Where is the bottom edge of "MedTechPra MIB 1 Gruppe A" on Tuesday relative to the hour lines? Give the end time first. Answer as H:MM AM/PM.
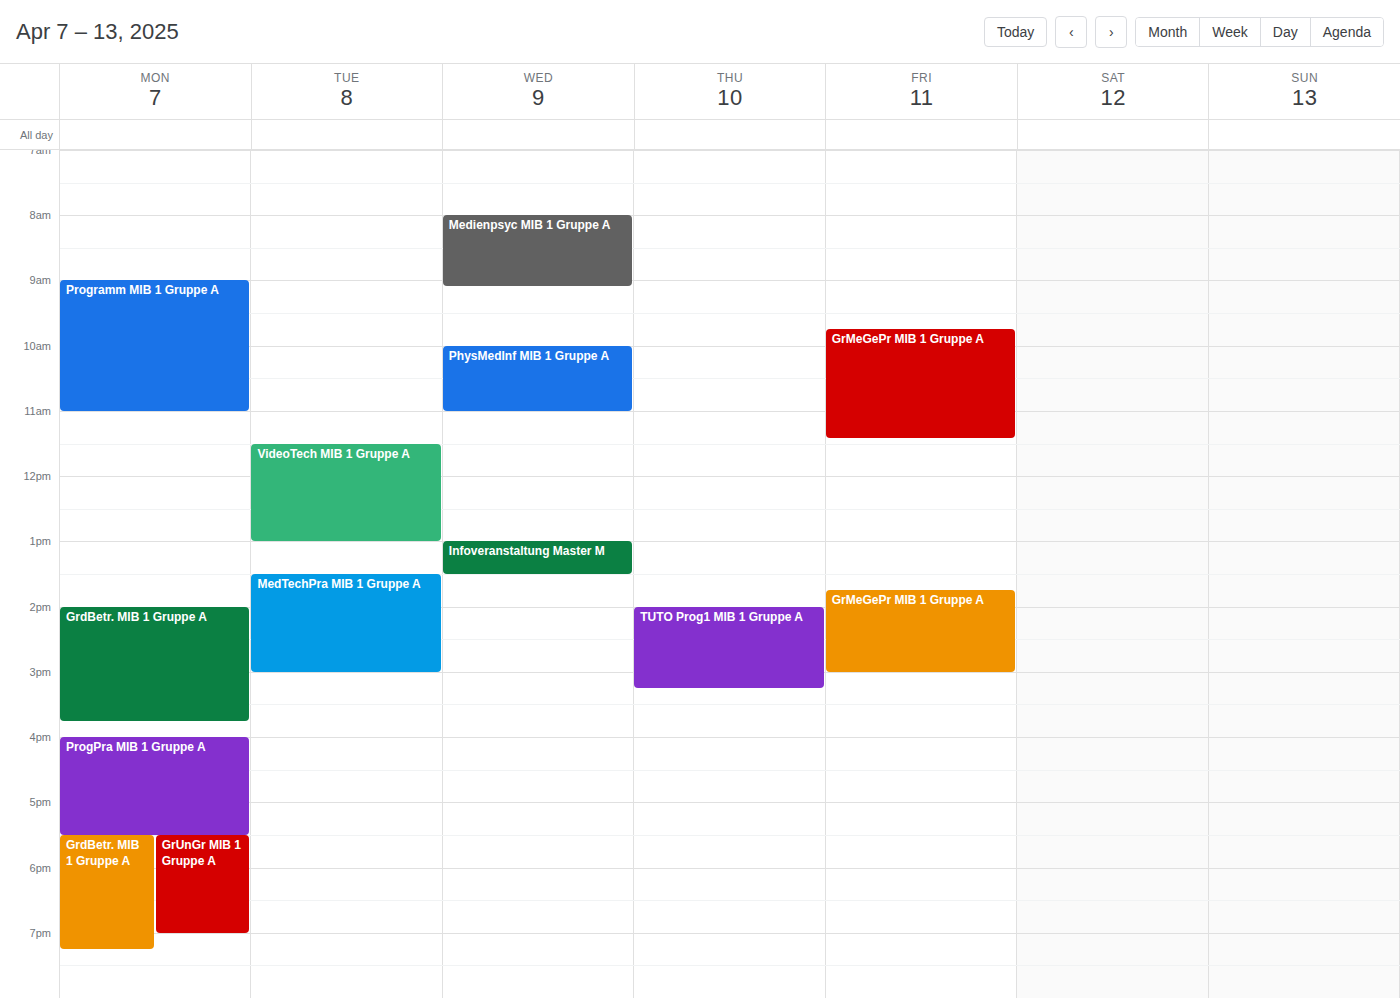
3:00 PM -- exactly on the 3 PM line.